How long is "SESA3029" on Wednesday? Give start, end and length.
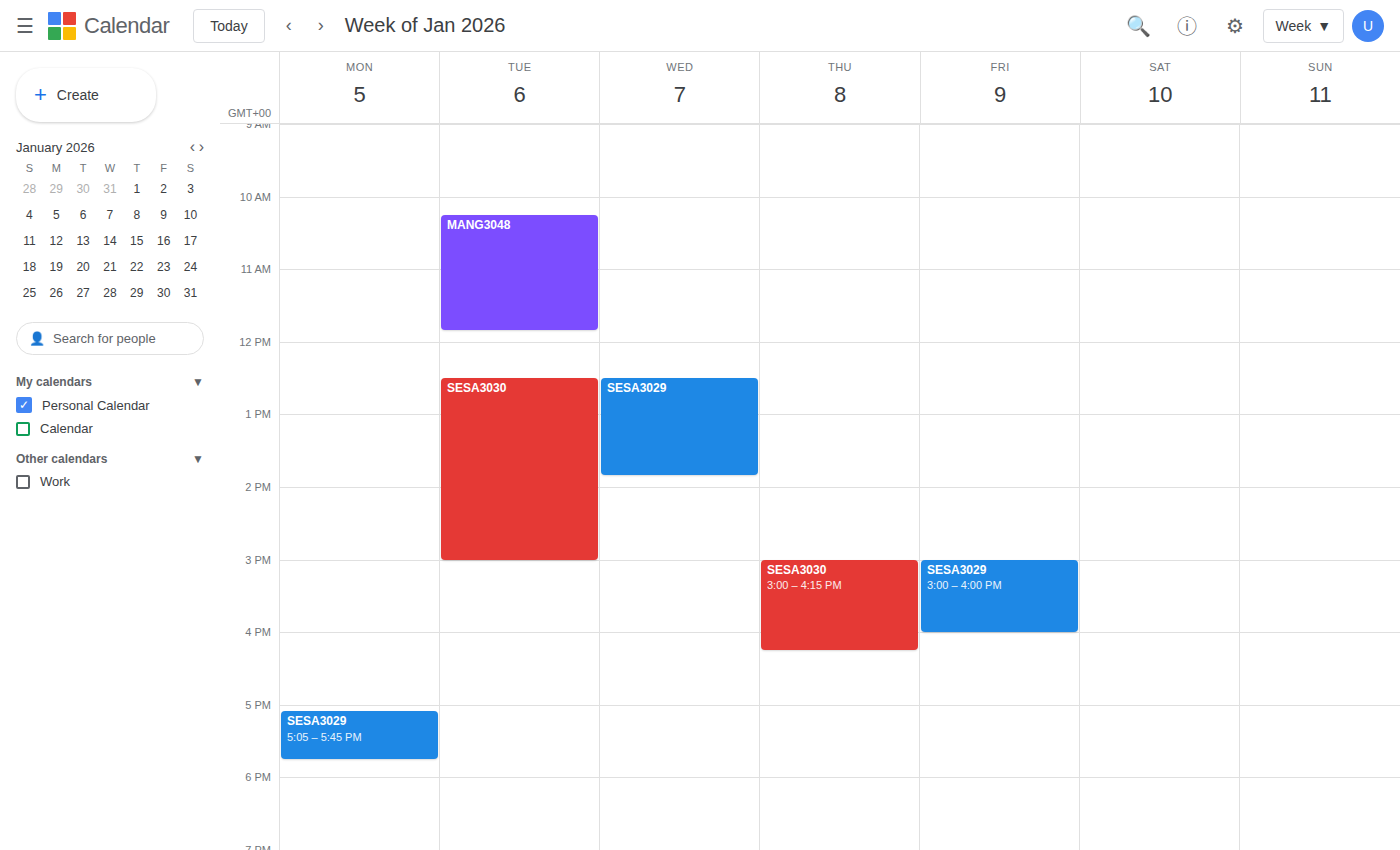
12:30 to 13:50, 1 hour 20 minutes